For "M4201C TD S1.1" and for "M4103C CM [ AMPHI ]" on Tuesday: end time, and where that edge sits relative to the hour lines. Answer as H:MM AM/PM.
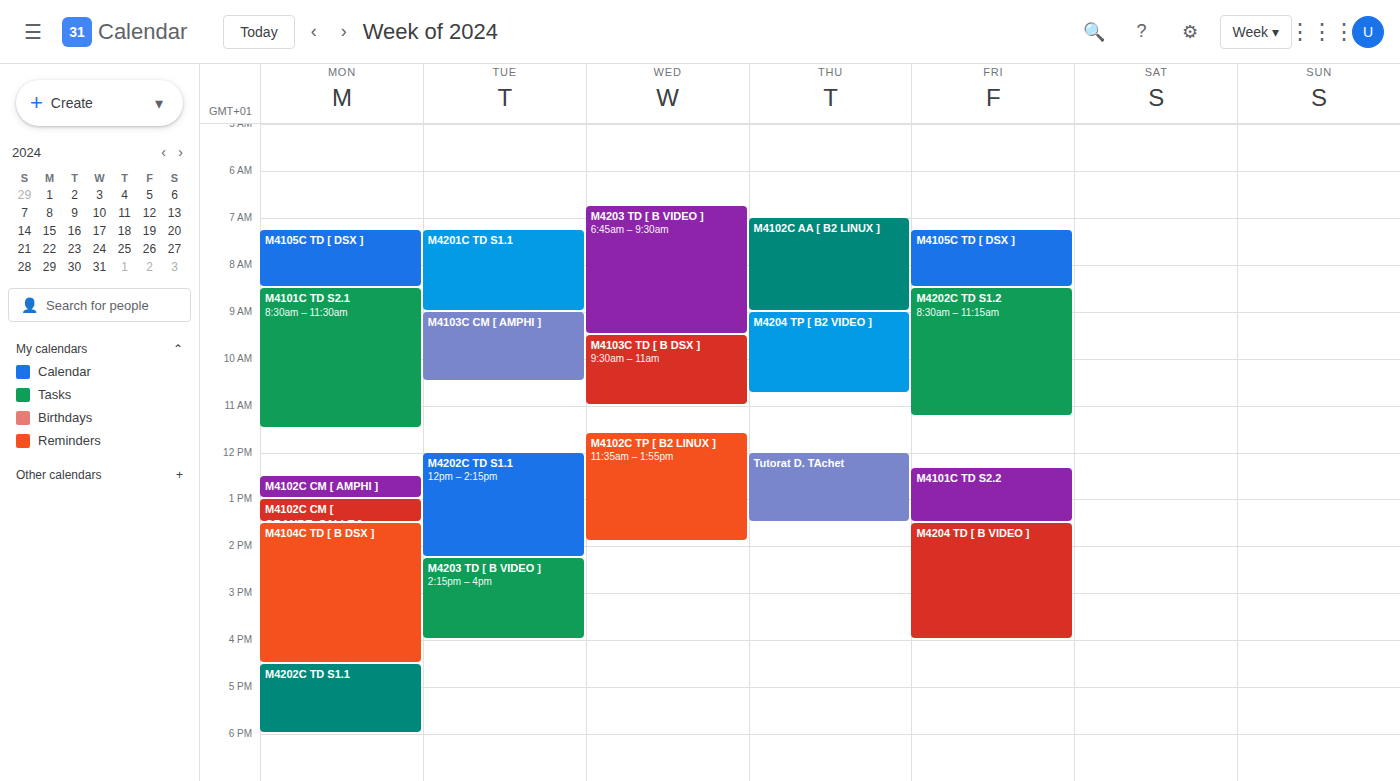
"M4201C TD S1.1": 9:00 AM, exactly on the 9 AM line. "M4103C CM [ AMPHI ]": 10:30 AM, halfway between the 10 AM and 11 AM lines.